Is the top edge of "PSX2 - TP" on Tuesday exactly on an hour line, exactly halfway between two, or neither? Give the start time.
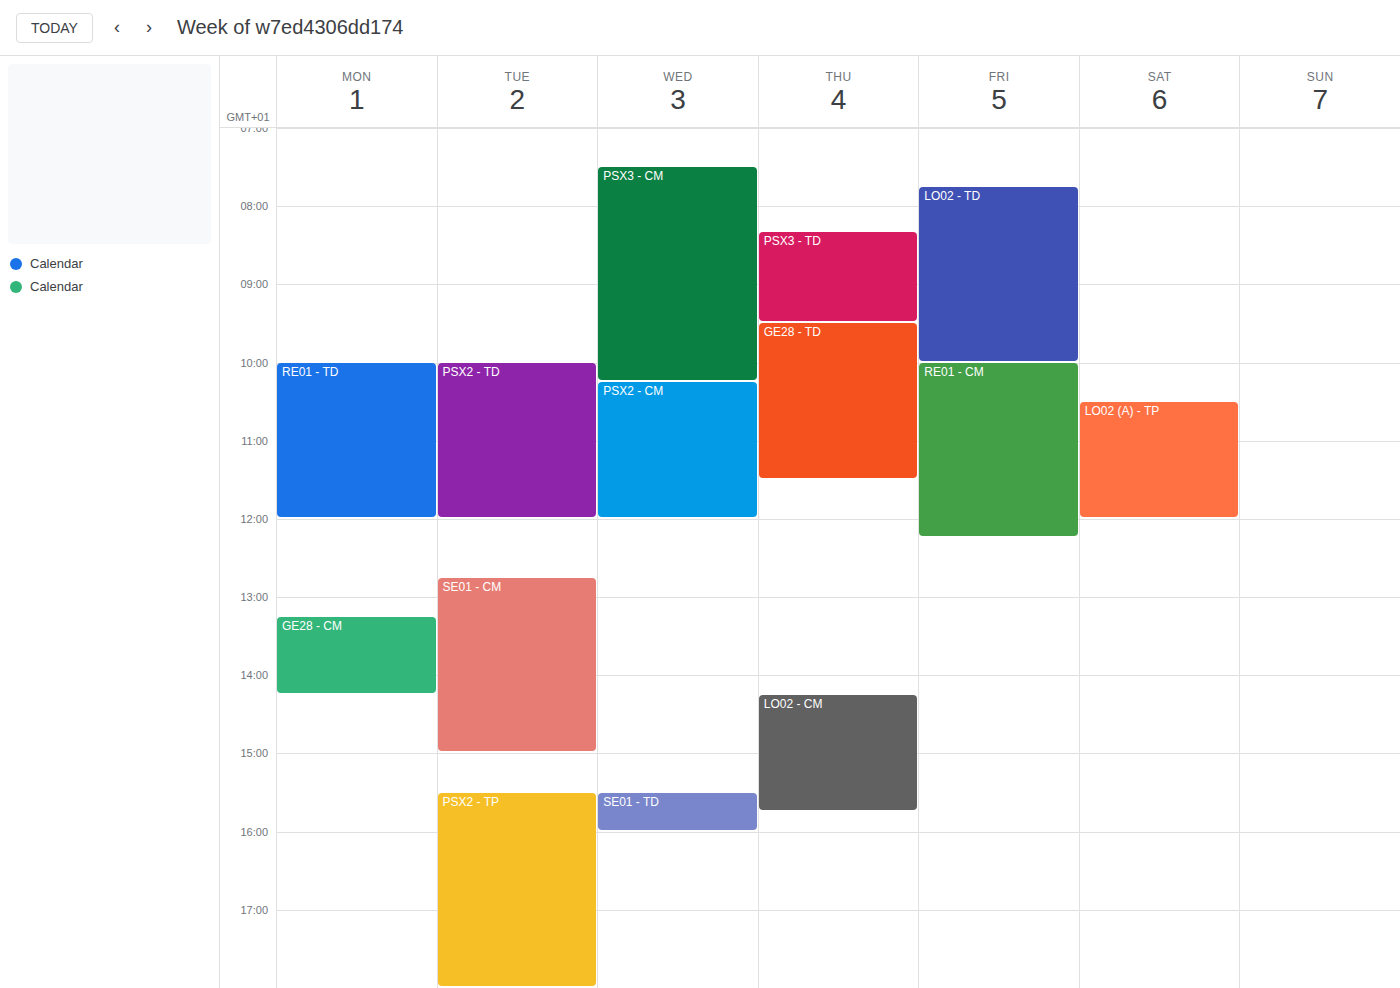
3:30 PM -- halfway between the 3 PM and 4 PM lines.